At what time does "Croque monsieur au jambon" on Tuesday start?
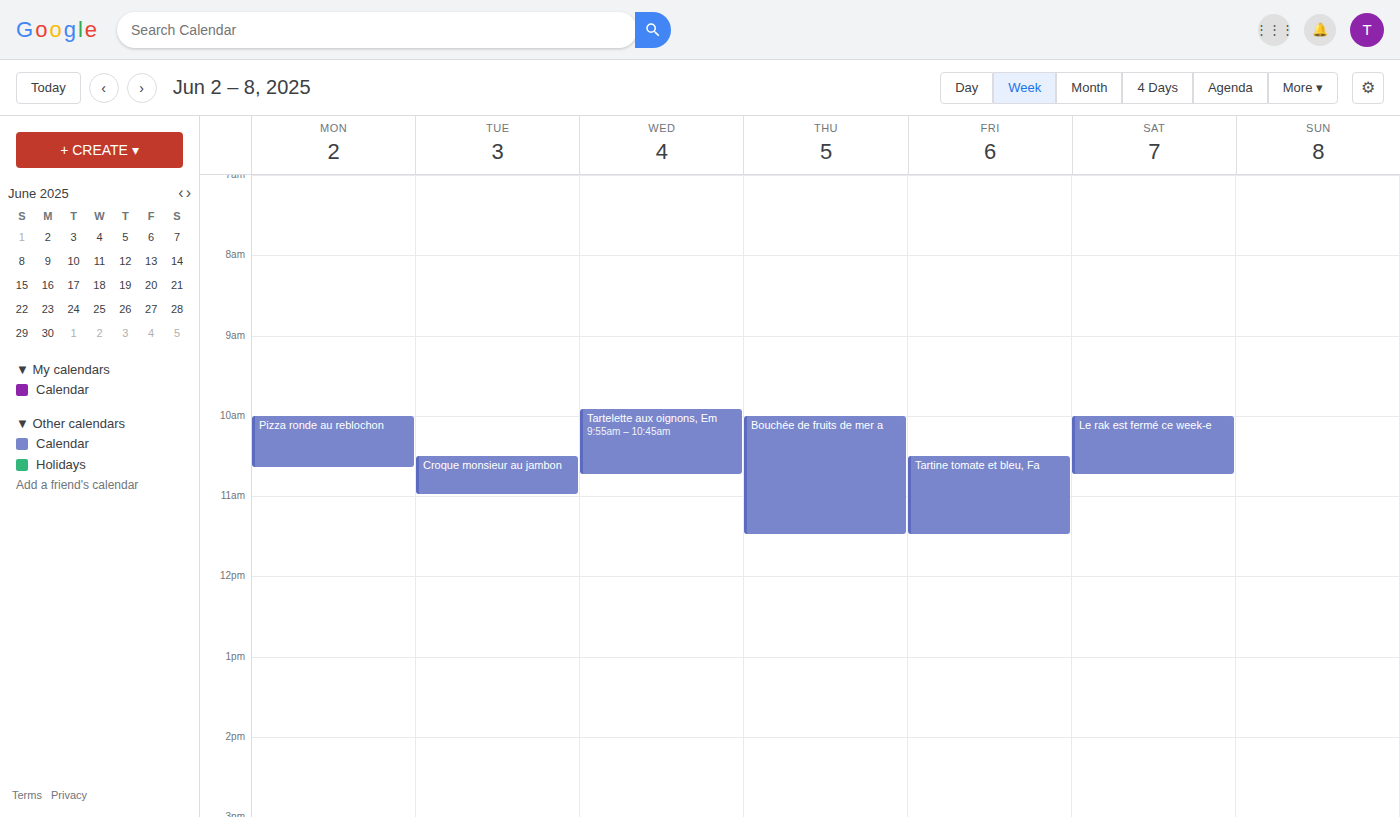
10:30